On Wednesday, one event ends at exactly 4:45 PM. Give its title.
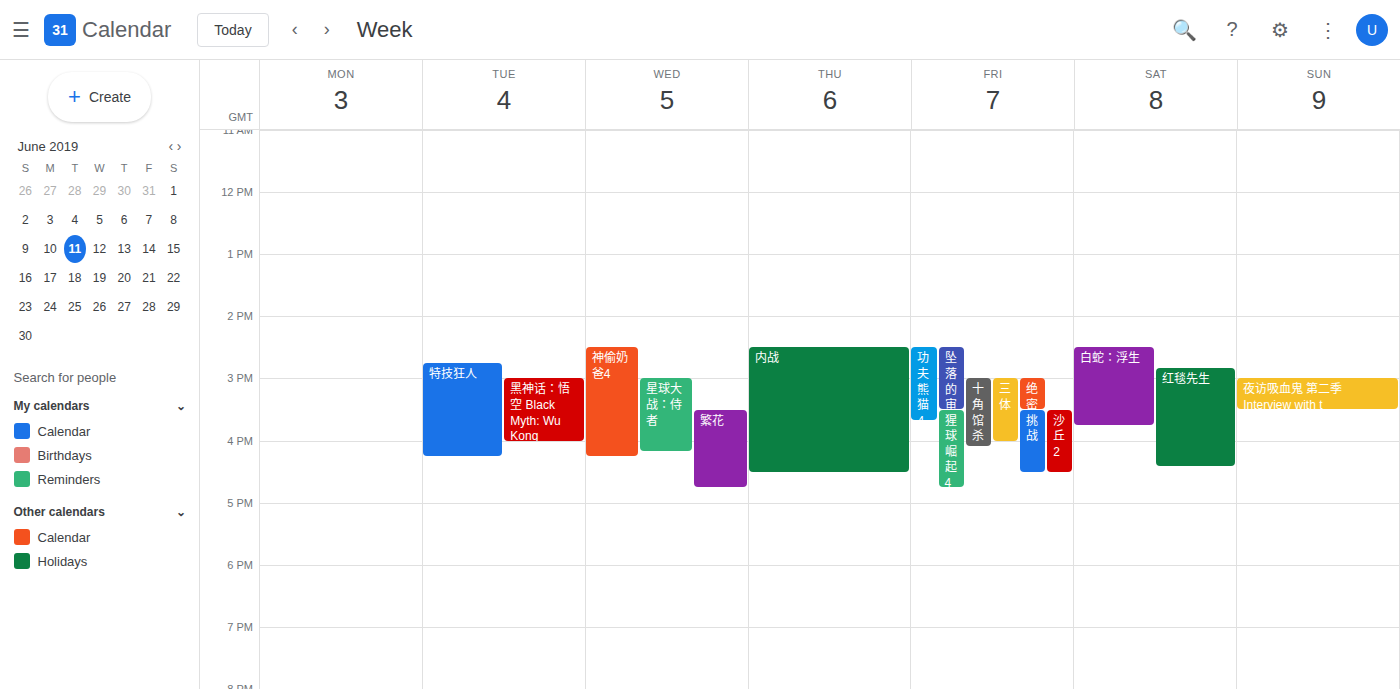
"繁花"